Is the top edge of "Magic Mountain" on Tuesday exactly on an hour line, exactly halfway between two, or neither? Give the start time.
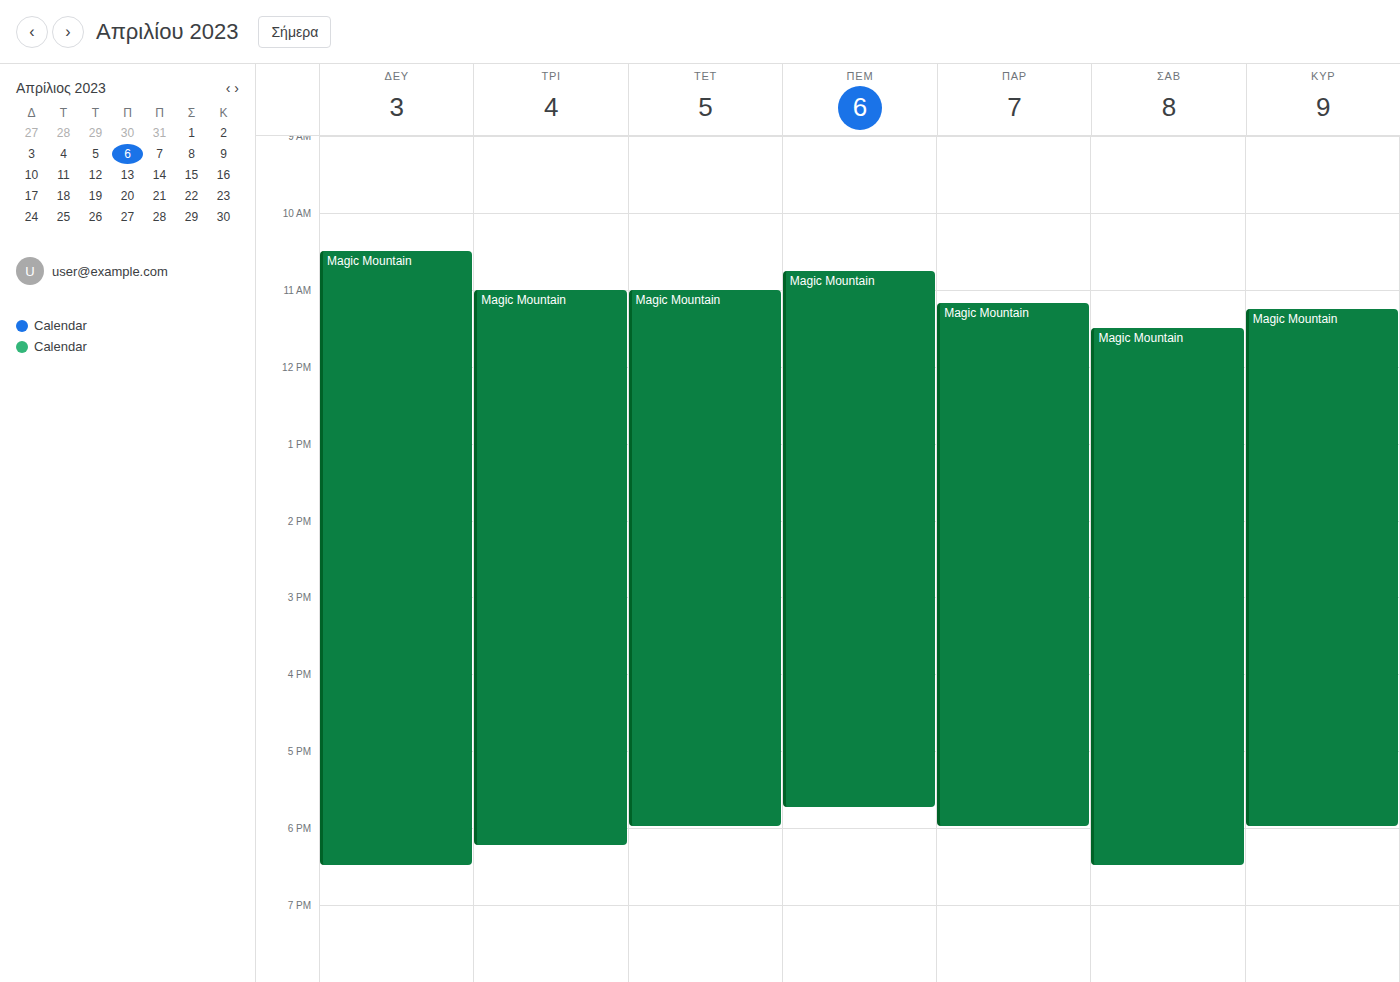
11:00 AM -- exactly on the 11 AM line.